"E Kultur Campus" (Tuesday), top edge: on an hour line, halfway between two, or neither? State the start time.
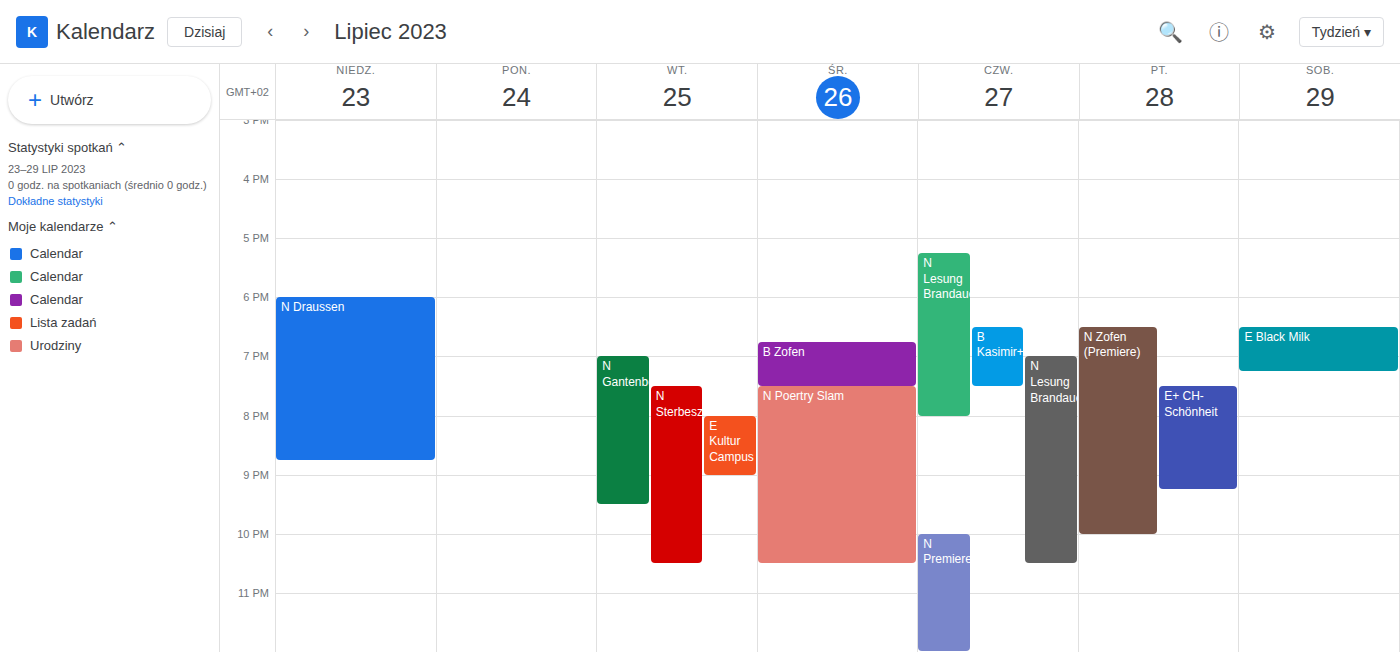
8:00 PM -- exactly on the 8 PM line.